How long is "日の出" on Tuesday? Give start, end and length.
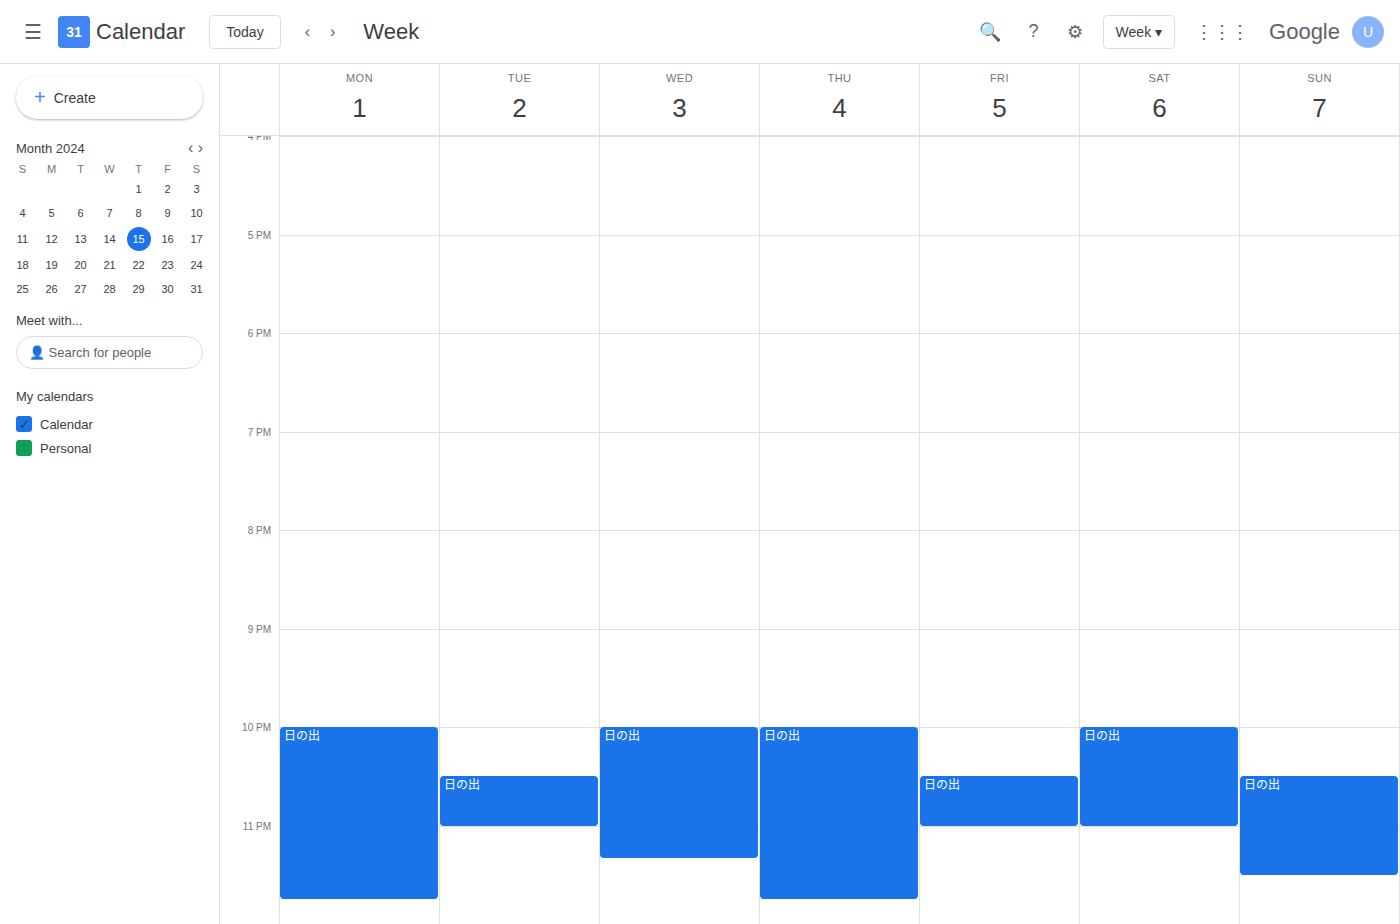
10:30 PM to 11:00 PM, 30 minutes